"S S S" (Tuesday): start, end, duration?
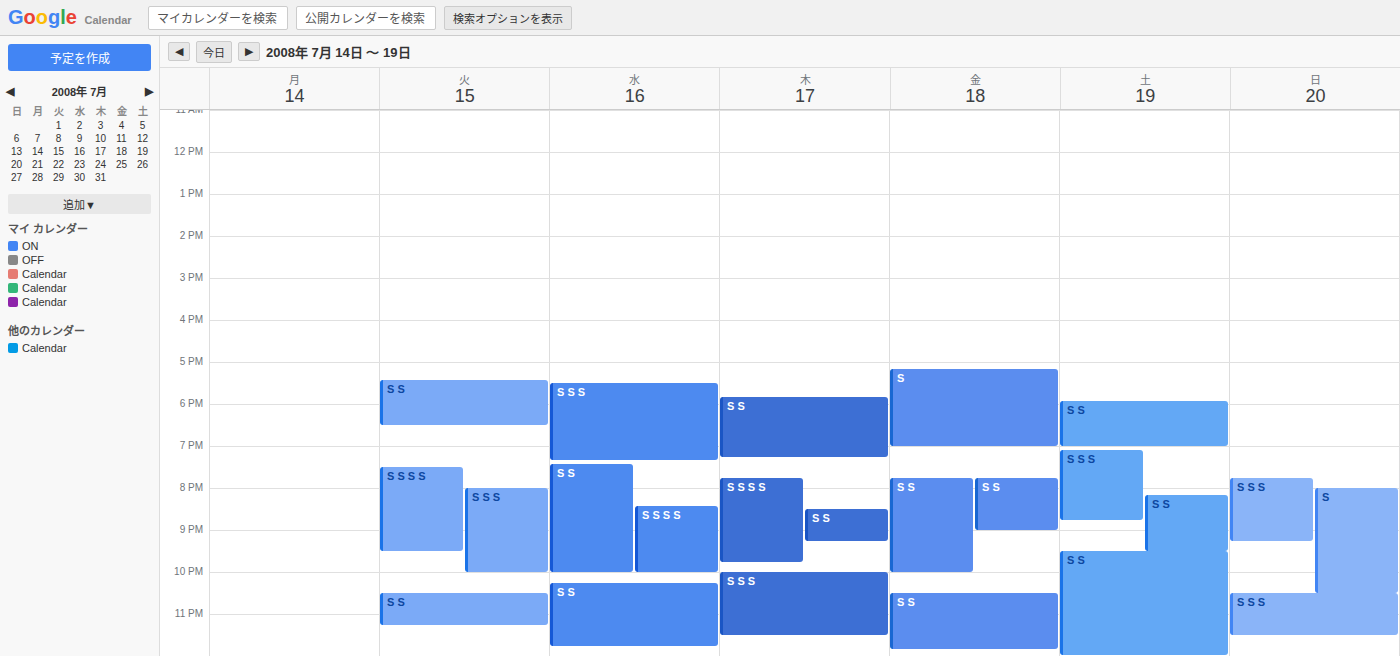
8:00 PM to 10:00 PM, 2 hours